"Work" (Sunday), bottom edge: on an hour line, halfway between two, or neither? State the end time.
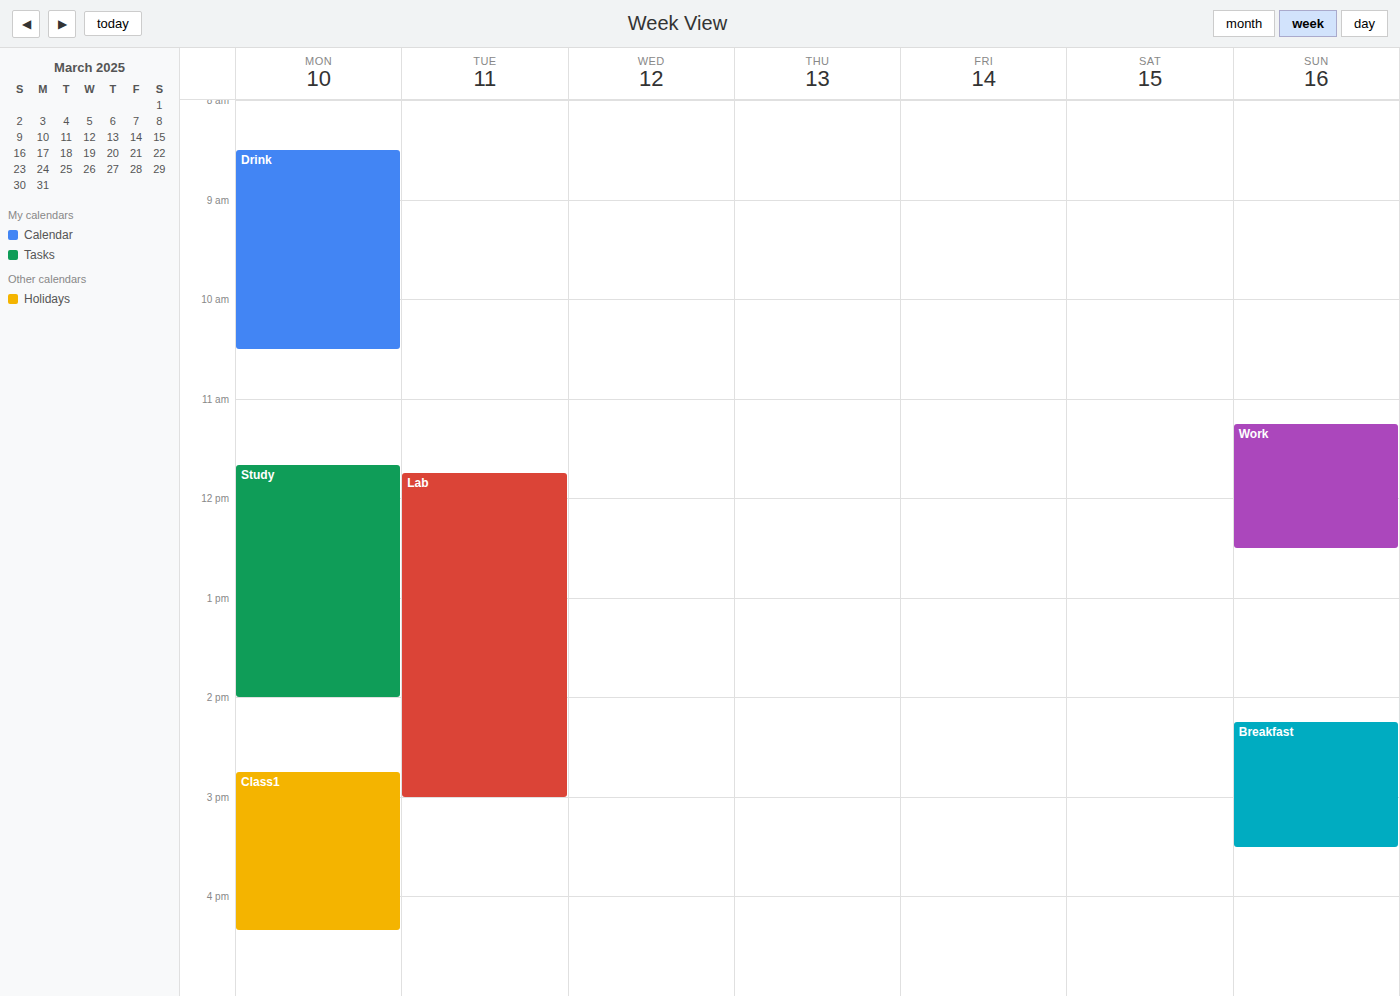
12:30 PM -- halfway between the 12 PM and 1 PM lines.